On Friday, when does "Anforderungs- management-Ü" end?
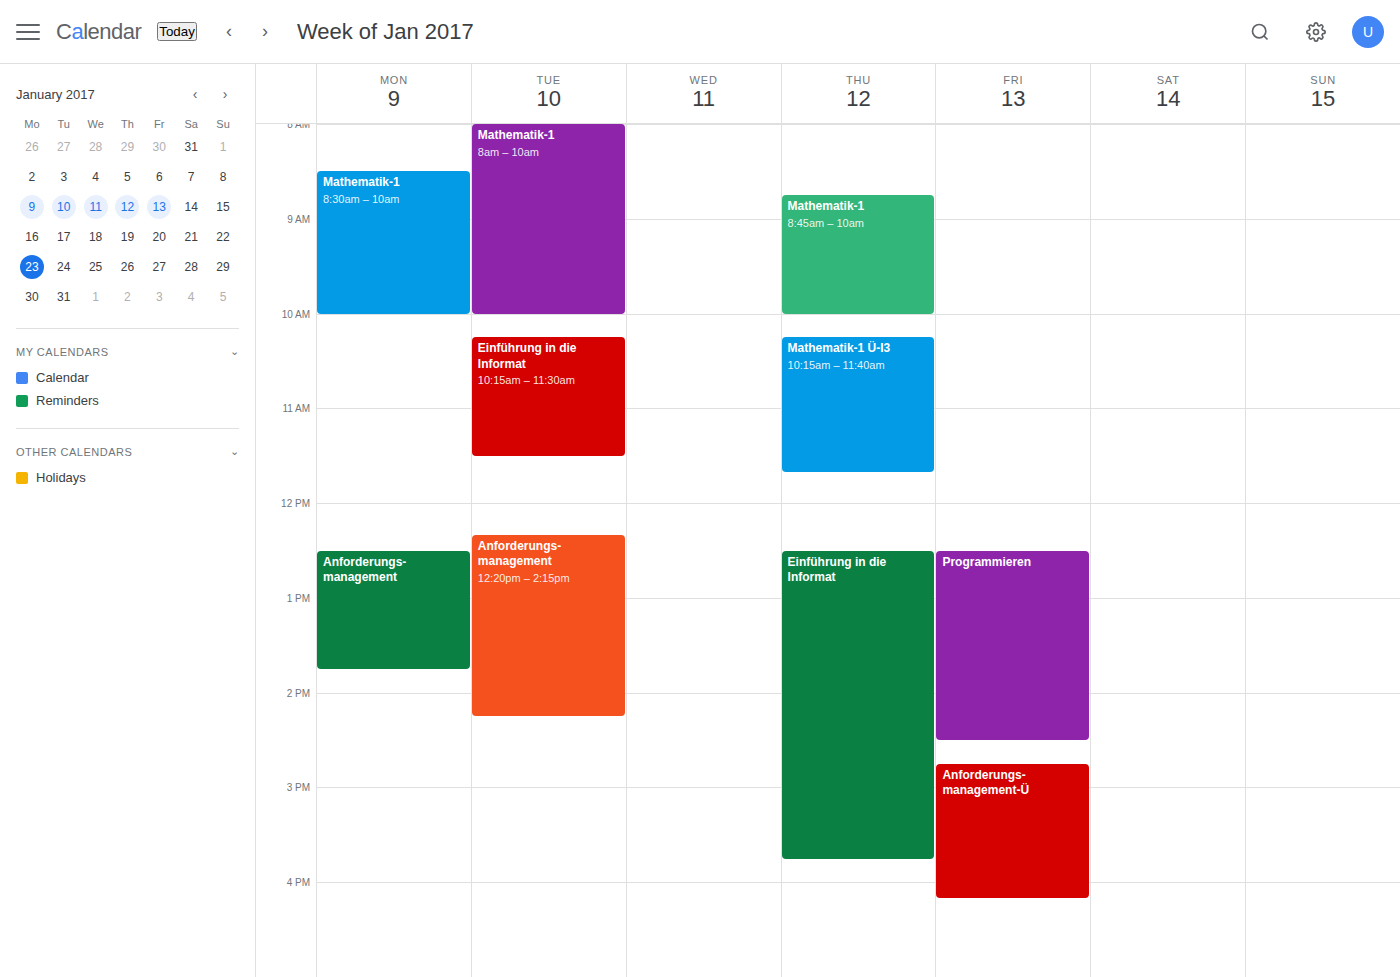
4:10 PM